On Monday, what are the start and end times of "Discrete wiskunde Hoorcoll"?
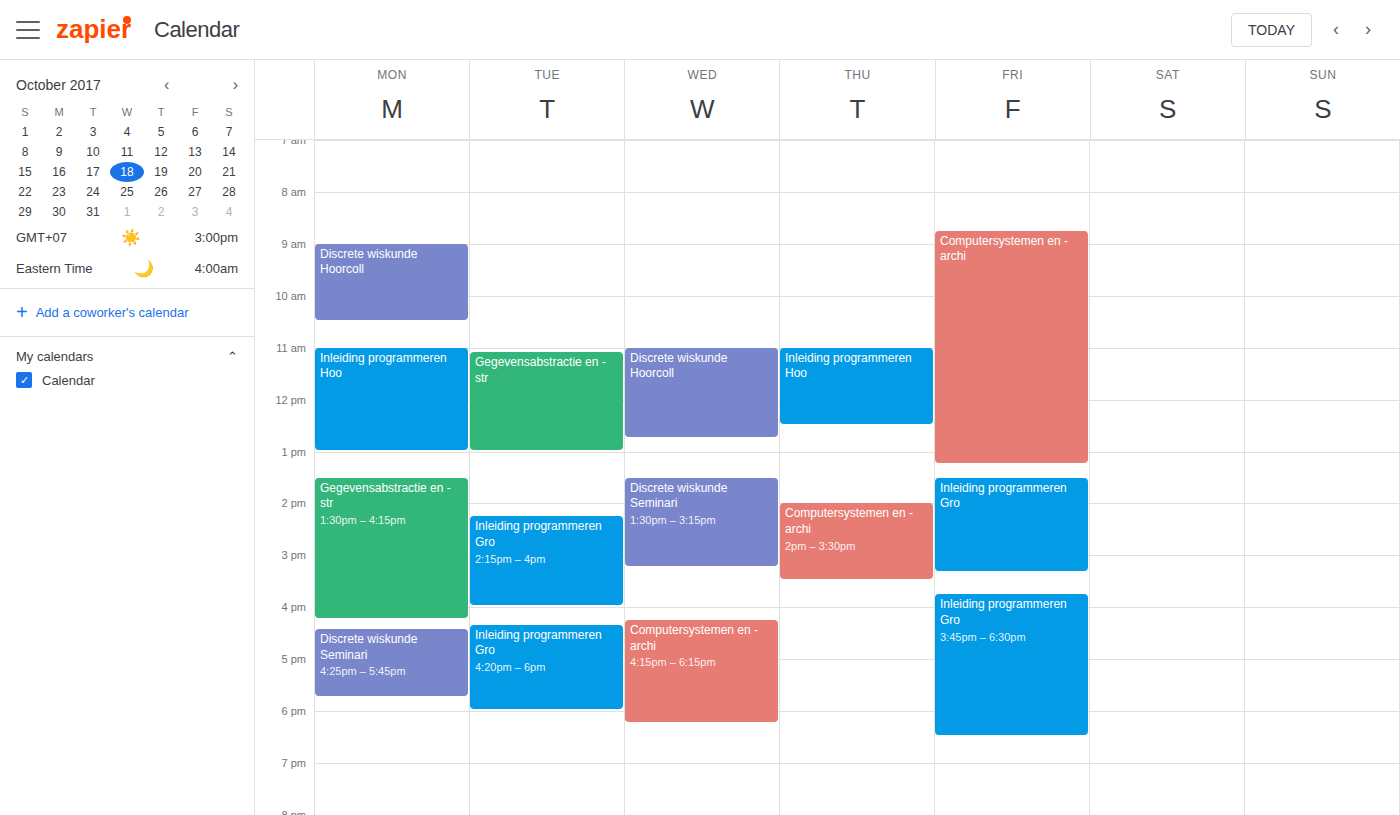
09:00 to 10:30